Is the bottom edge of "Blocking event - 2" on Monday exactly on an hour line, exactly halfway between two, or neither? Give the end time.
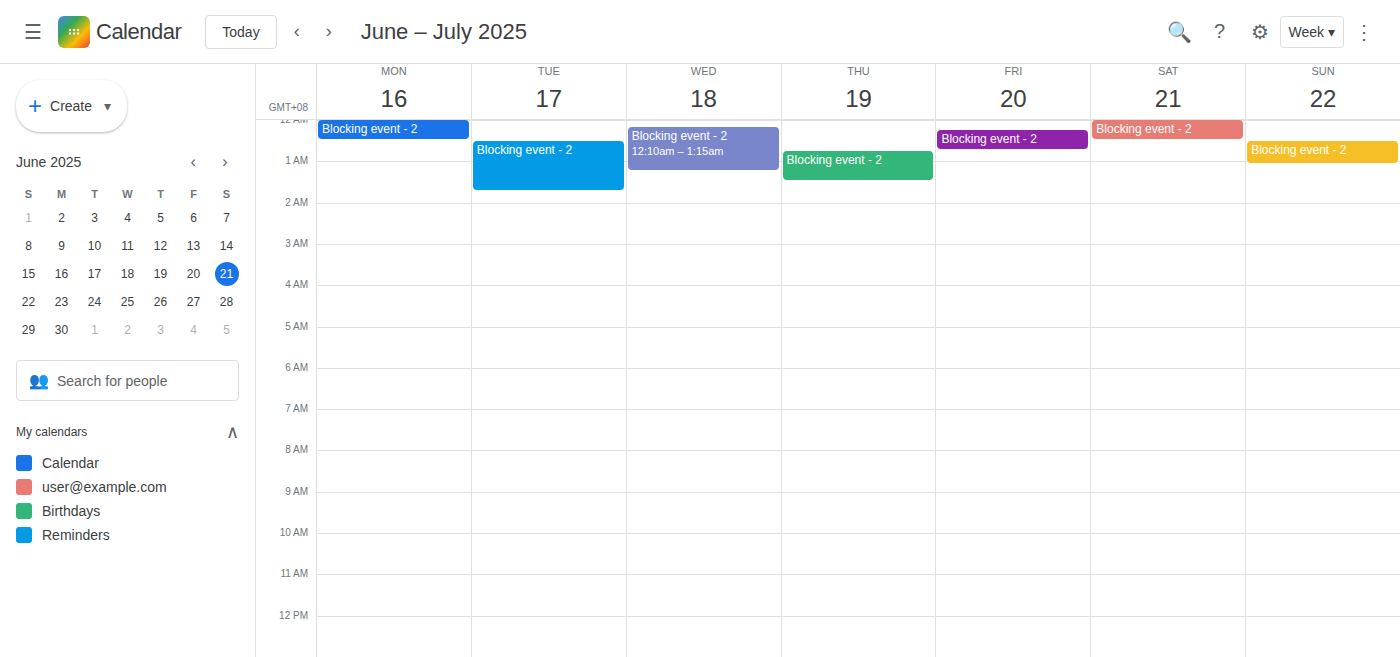
12:30 AM -- halfway between the 12 AM and 1 AM lines.